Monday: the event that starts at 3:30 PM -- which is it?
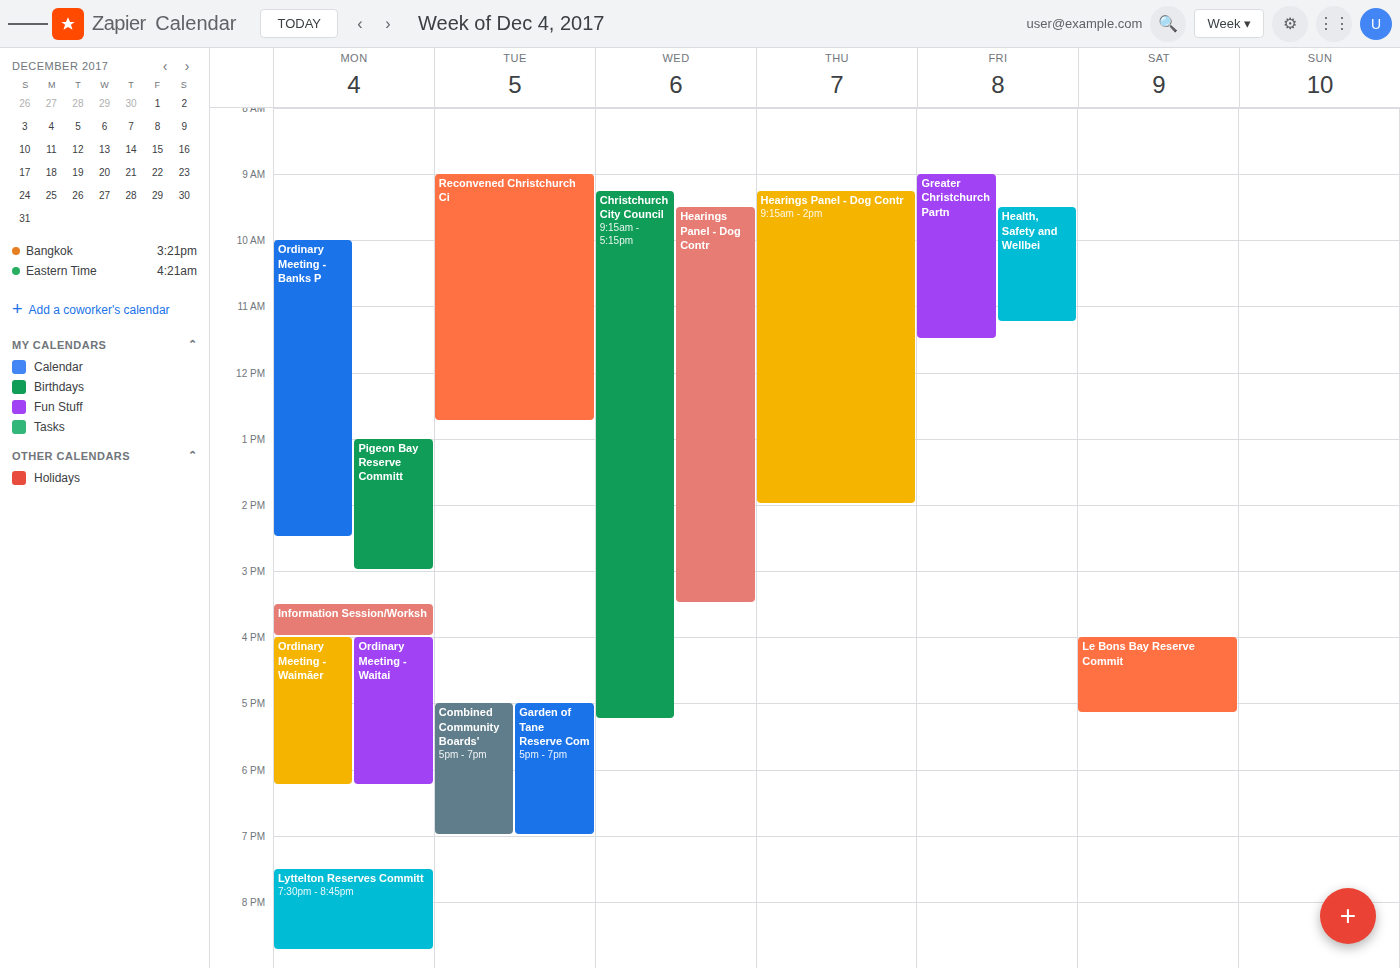
"Information Session/Worksh"